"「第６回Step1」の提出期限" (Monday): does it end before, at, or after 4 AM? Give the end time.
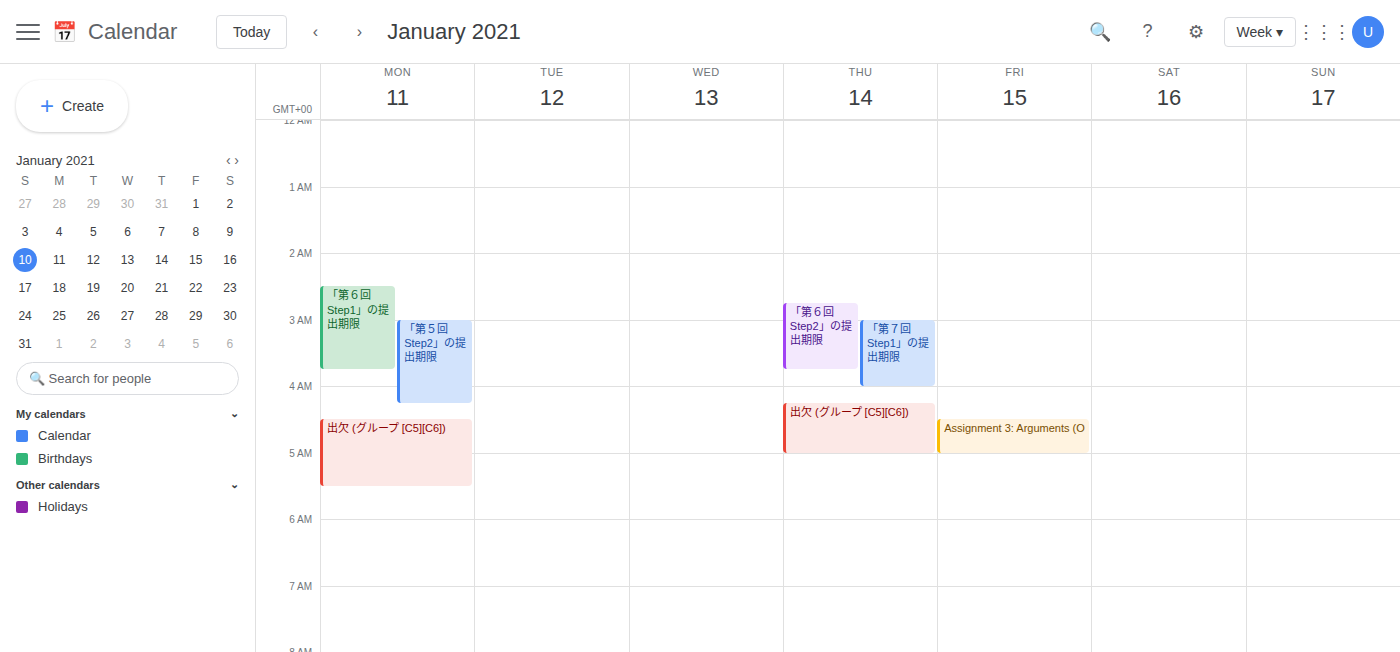
3:45 AM -- before 4 AM, 15 minutes above the 4 AM line.